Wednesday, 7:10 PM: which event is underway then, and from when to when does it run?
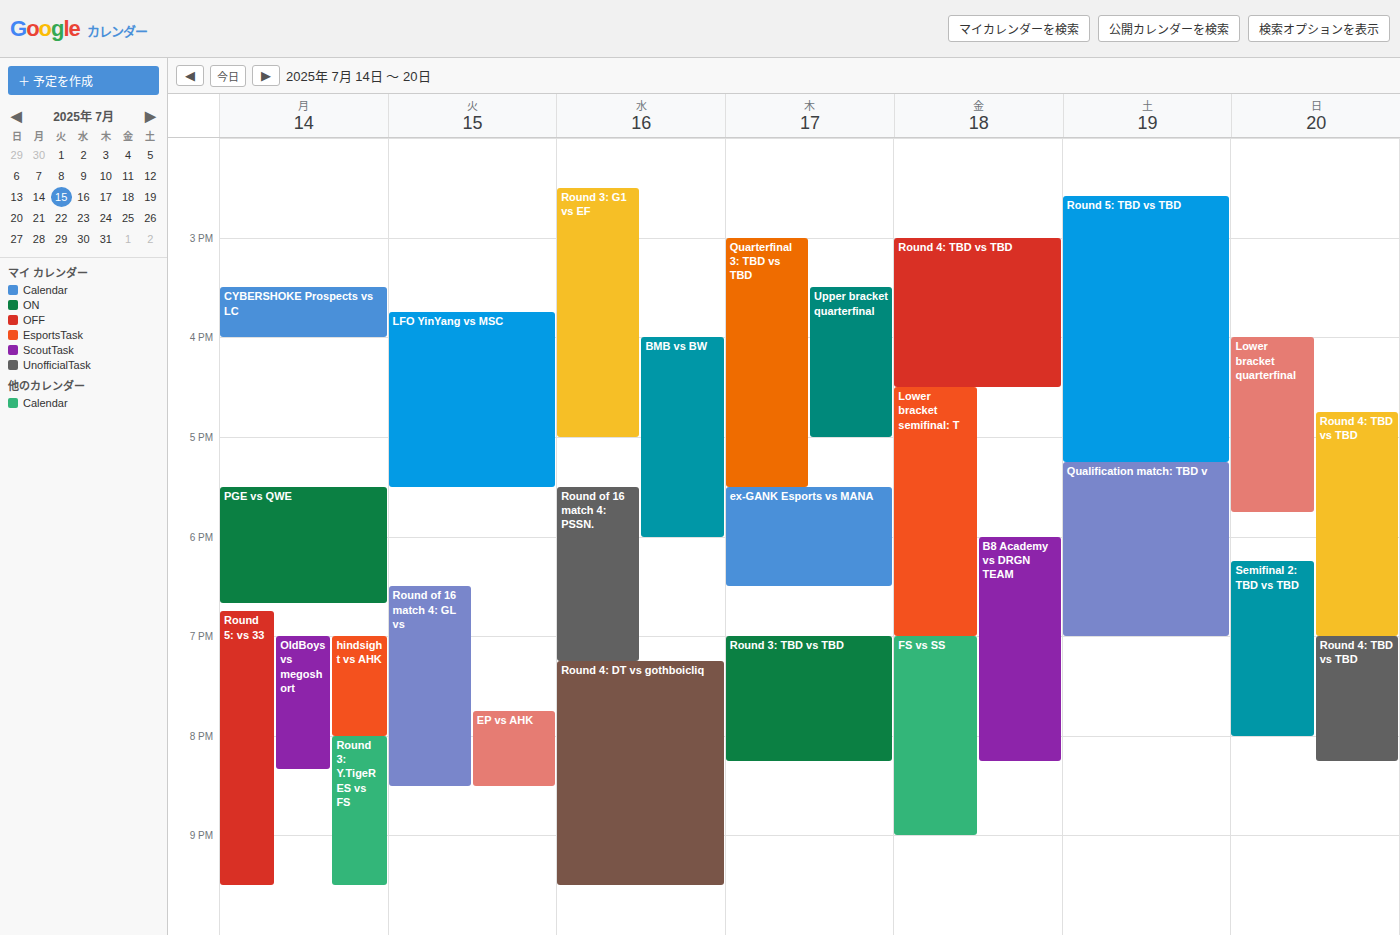
"Round of 16 match 4: PSSN.", 5:30 PM to 7:15 PM